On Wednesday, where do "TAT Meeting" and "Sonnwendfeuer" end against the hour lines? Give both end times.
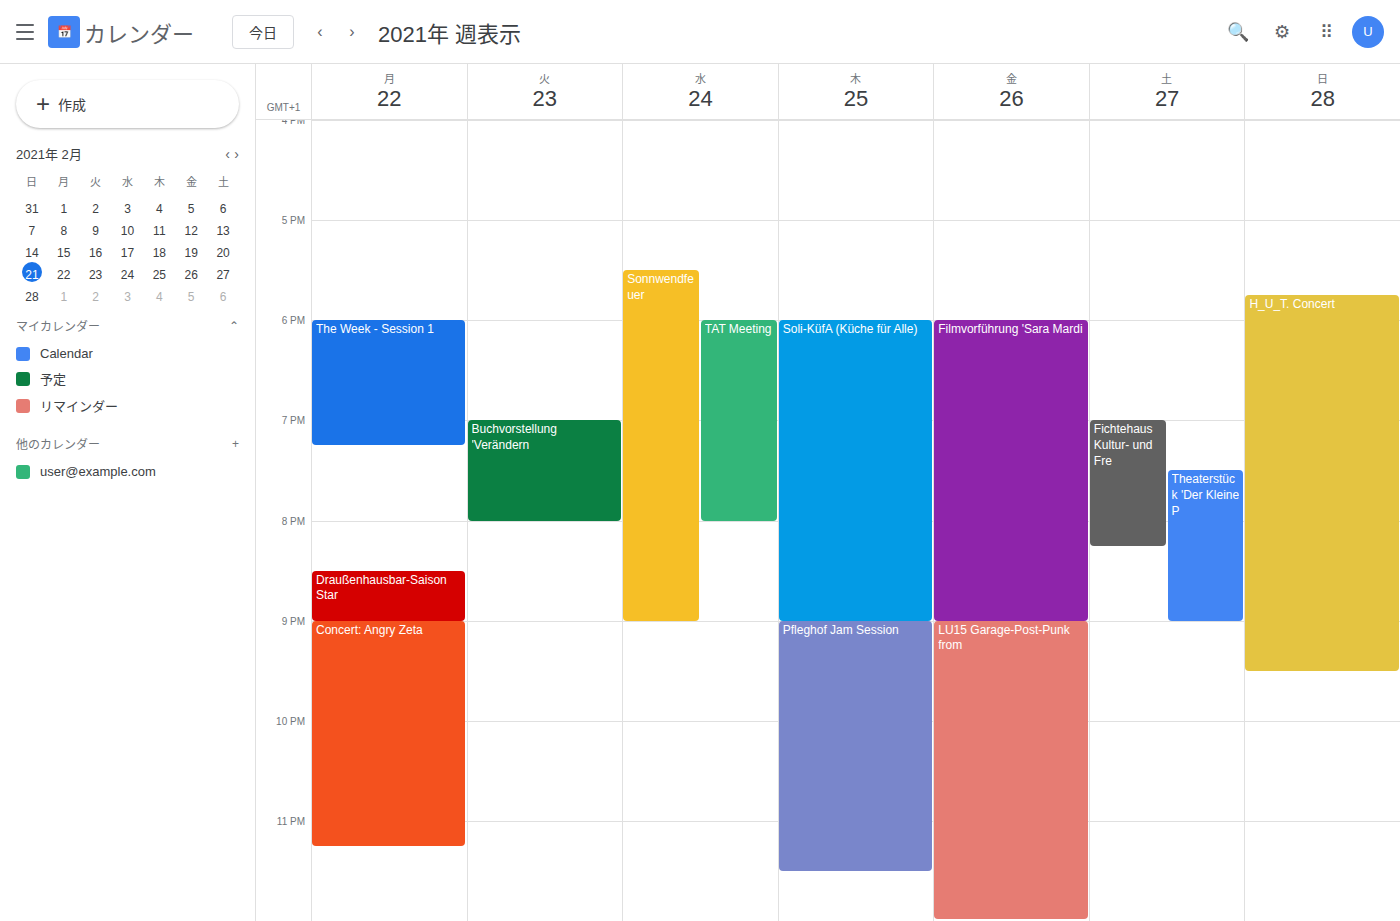
"TAT Meeting": 8:00 PM, exactly on the 8 PM line. "Sonnwendfeuer": 9:00 PM, exactly on the 9 PM line.